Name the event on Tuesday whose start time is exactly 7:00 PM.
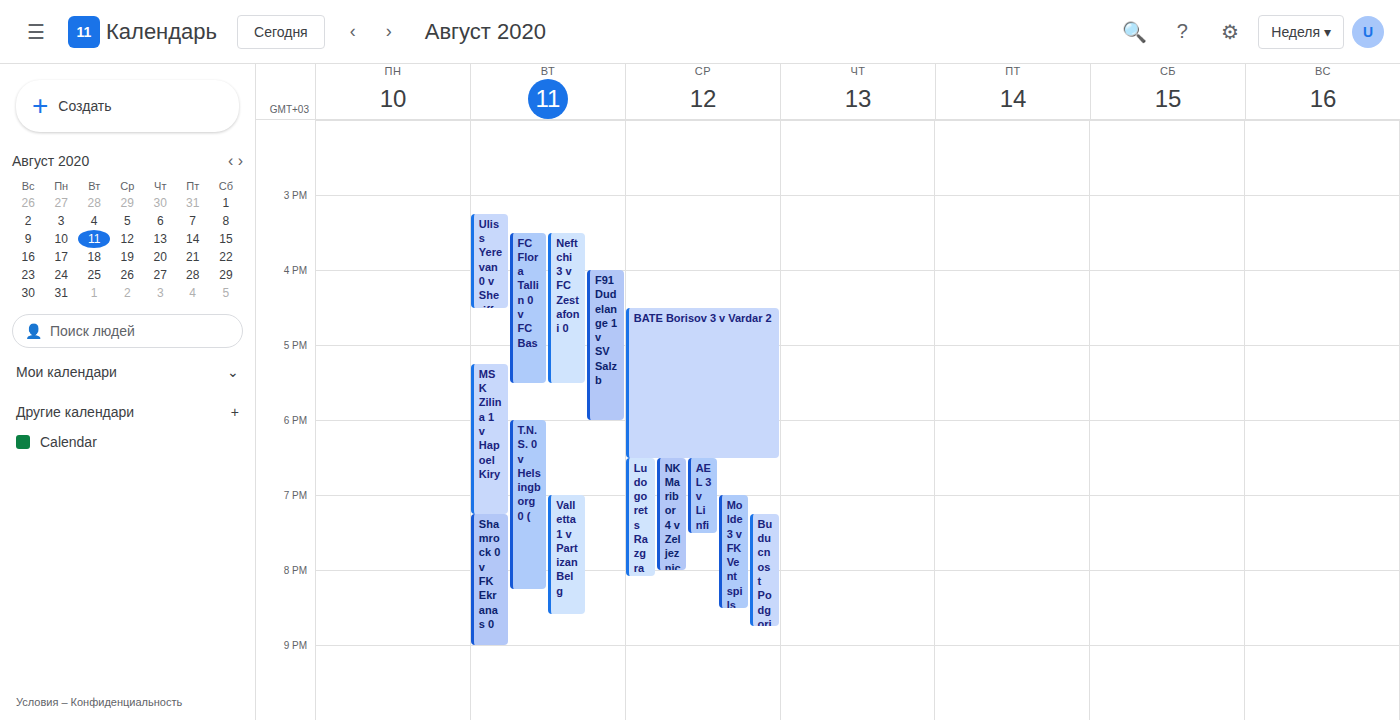
"Valletta 1 v Partizan Belg"